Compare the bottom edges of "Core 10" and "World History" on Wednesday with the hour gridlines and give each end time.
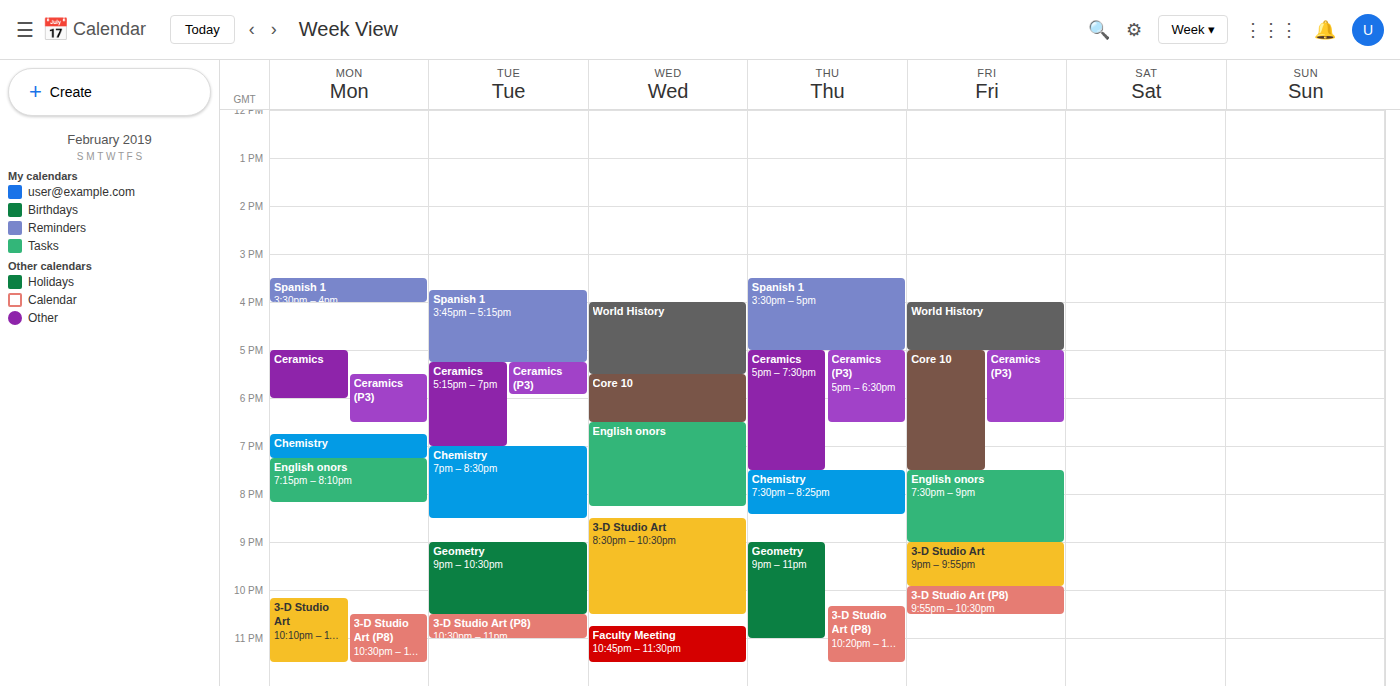
"Core 10": 6:30 PM, halfway between the 6 PM and 7 PM lines. "World History": 5:30 PM, halfway between the 5 PM and 6 PM lines.